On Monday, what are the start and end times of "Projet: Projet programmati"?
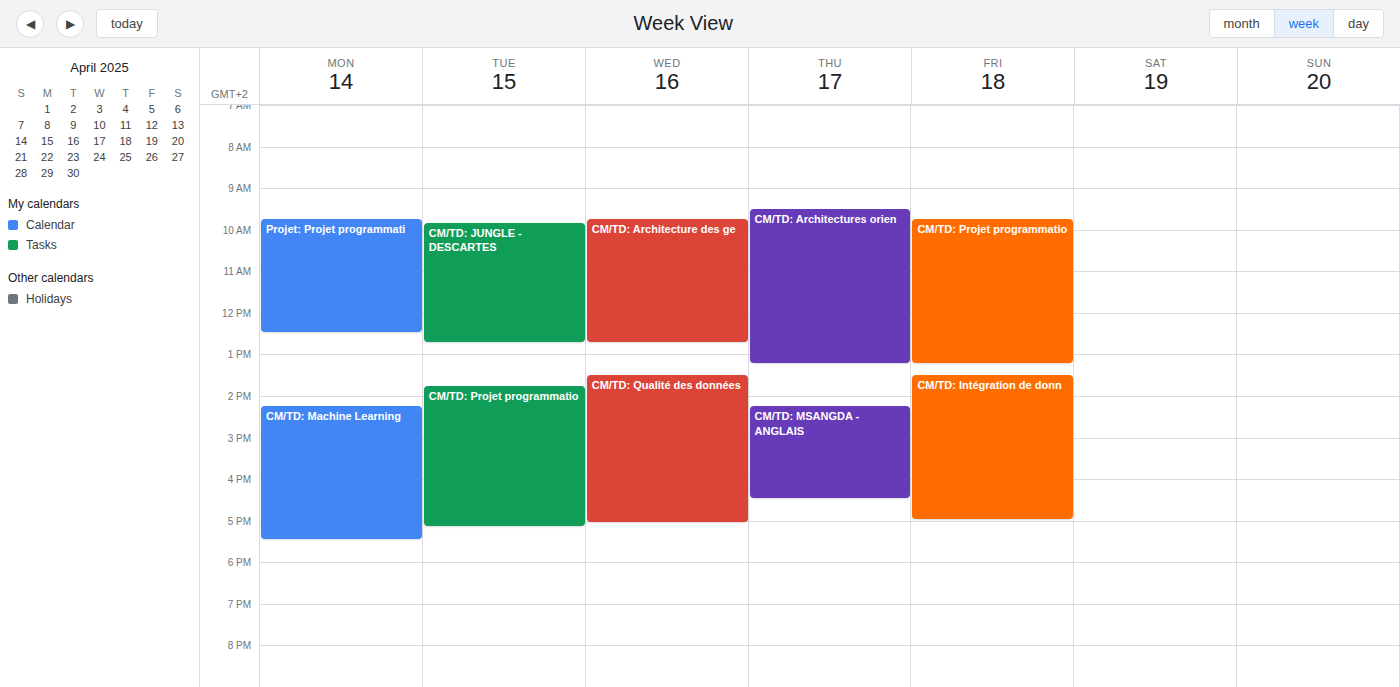
9:45 AM to 12:30 PM